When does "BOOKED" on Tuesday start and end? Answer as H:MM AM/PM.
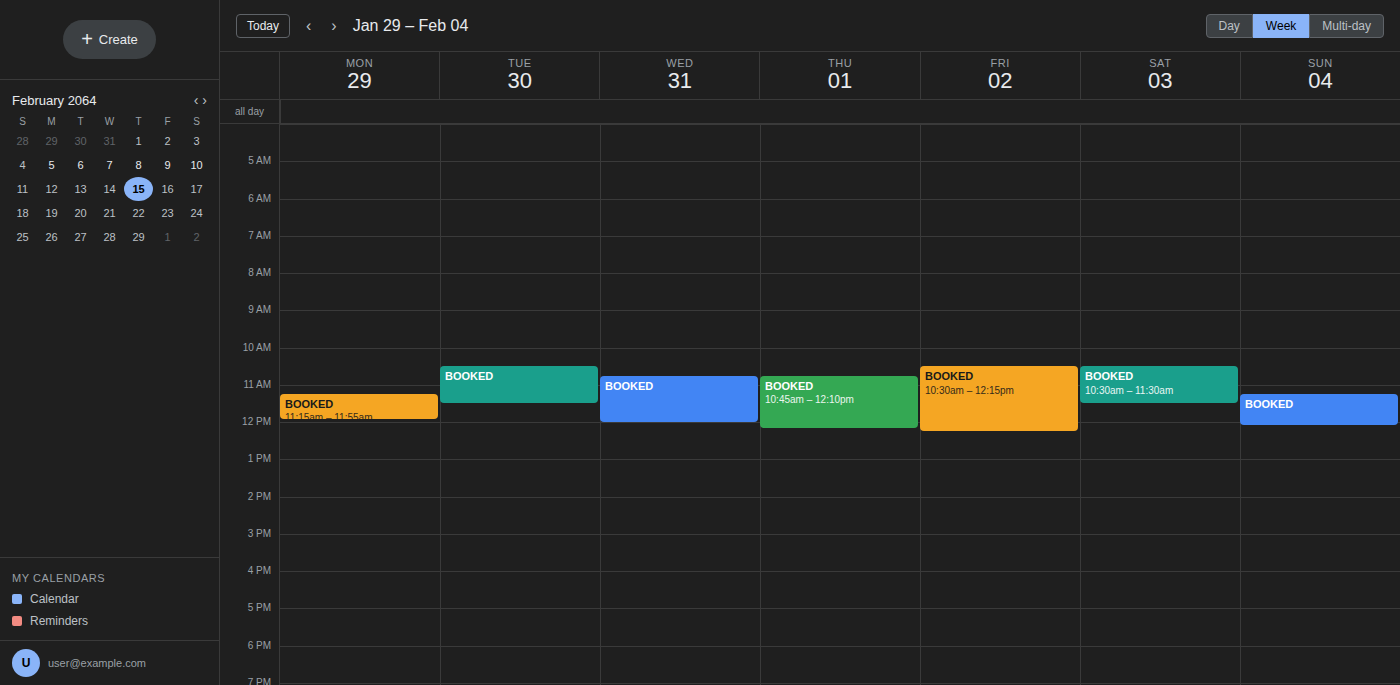
10:30 AM to 11:30 AM